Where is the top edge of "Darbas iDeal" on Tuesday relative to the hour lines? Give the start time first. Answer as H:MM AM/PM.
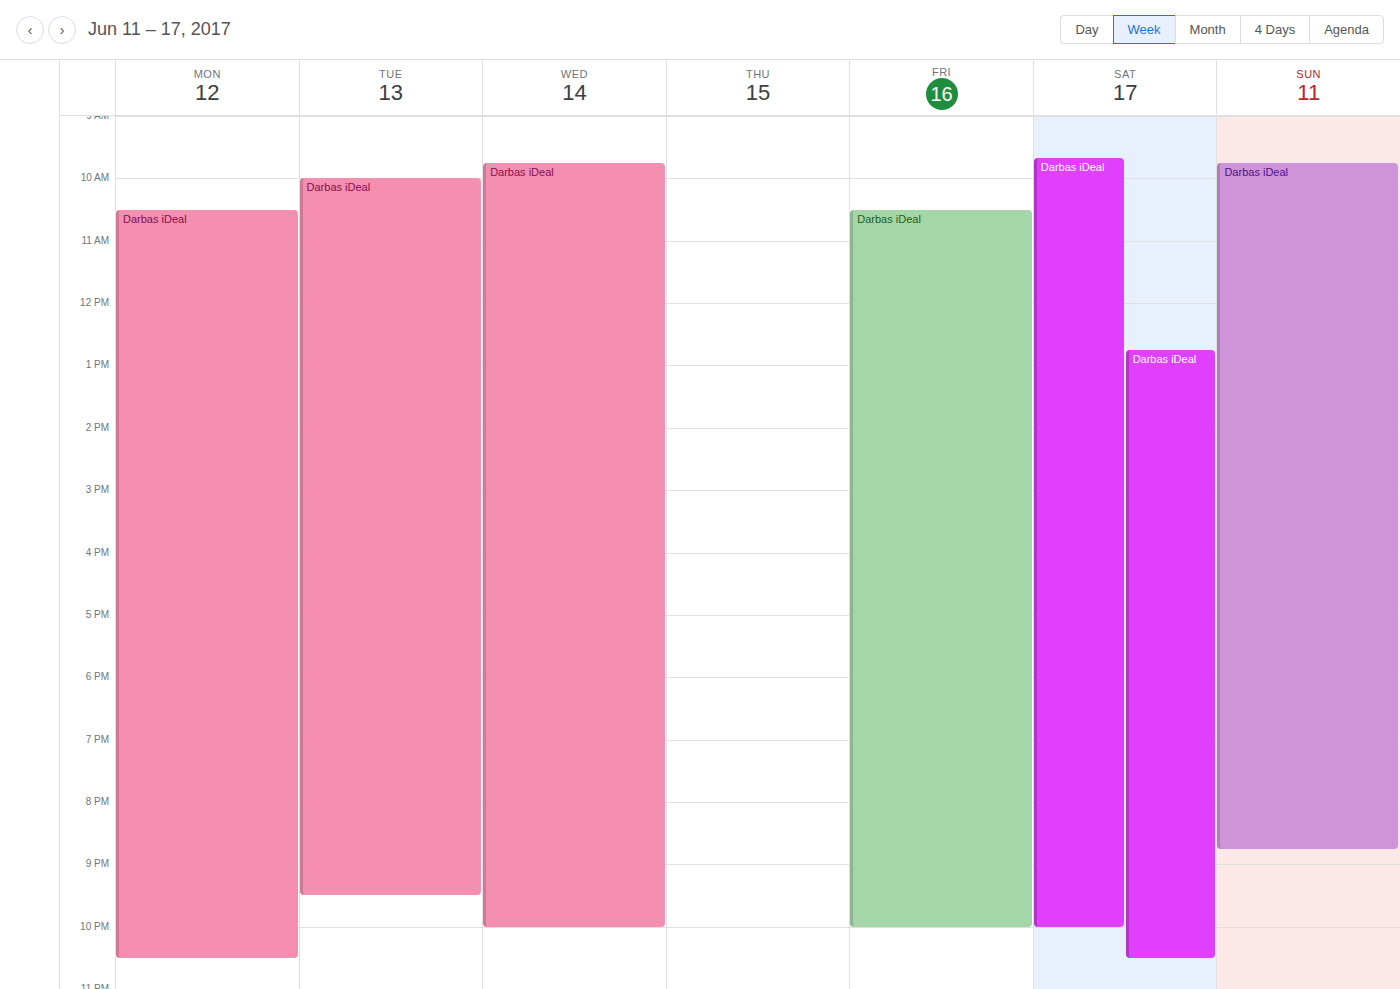
10:00 AM -- exactly on the 10 AM line.